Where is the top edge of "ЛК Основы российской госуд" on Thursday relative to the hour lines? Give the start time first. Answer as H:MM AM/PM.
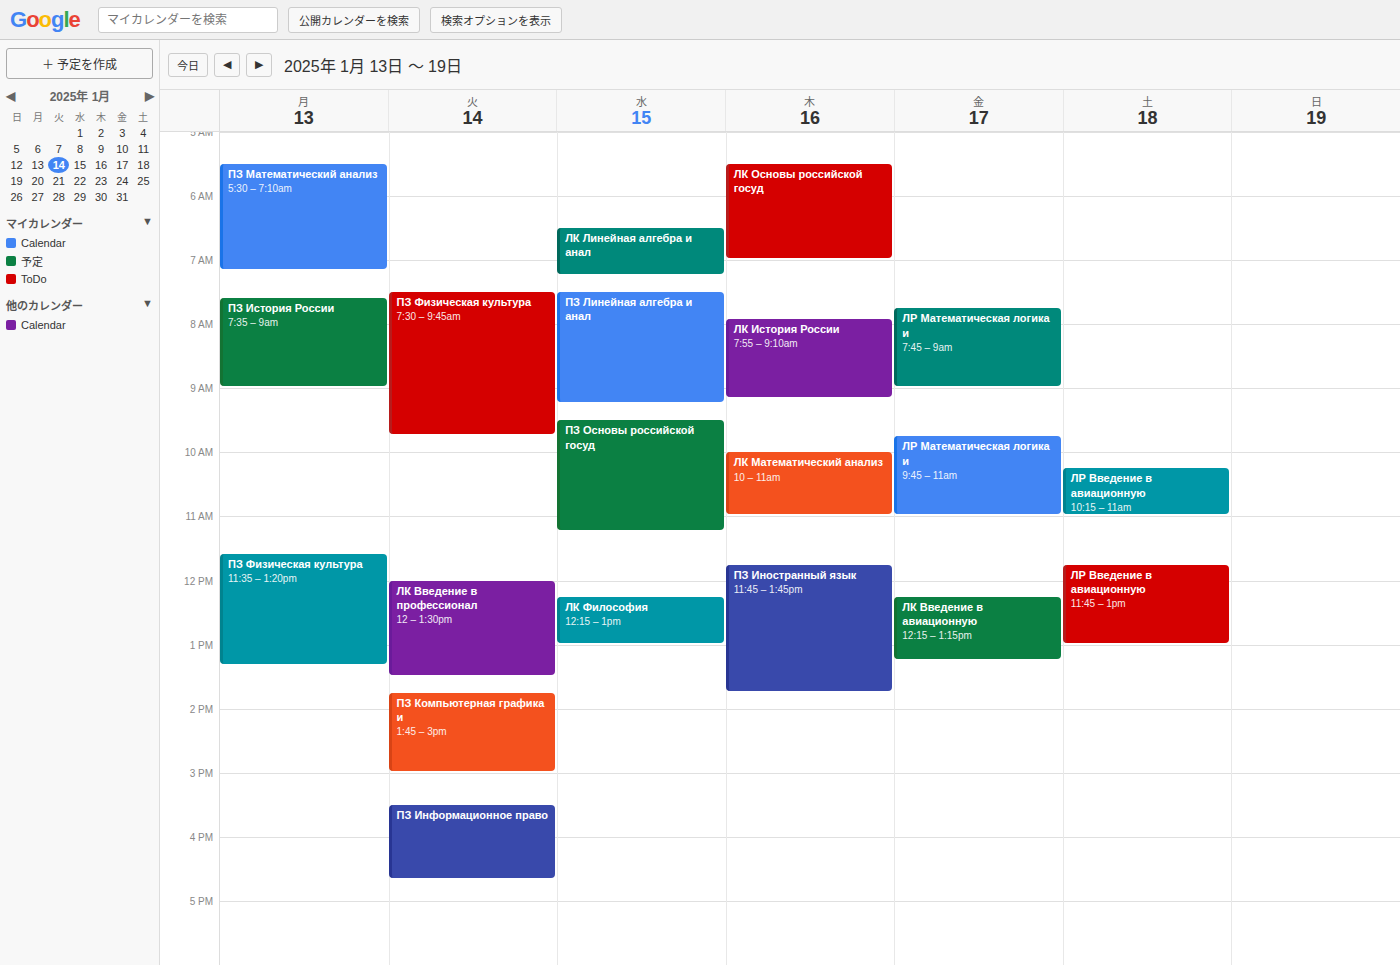
5:30 AM -- halfway between the 5 AM and 6 AM lines.